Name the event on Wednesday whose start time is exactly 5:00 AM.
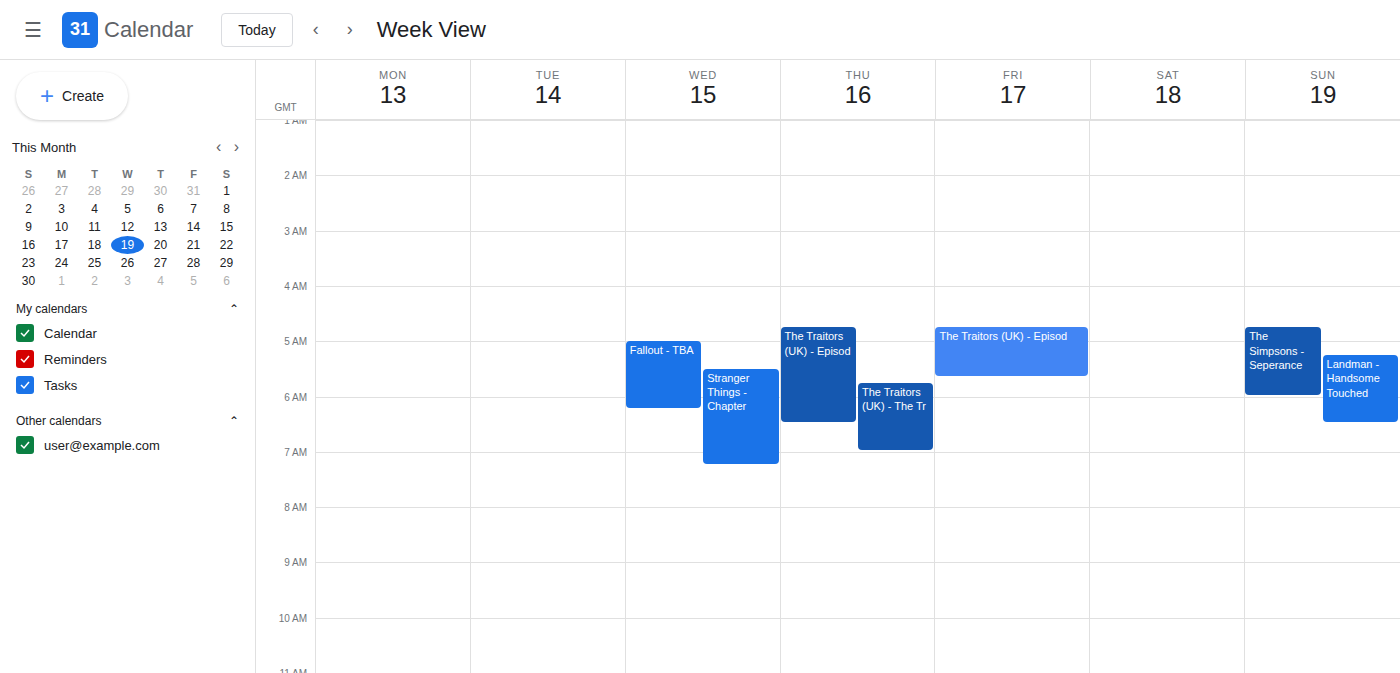
"Fallout - TBA"